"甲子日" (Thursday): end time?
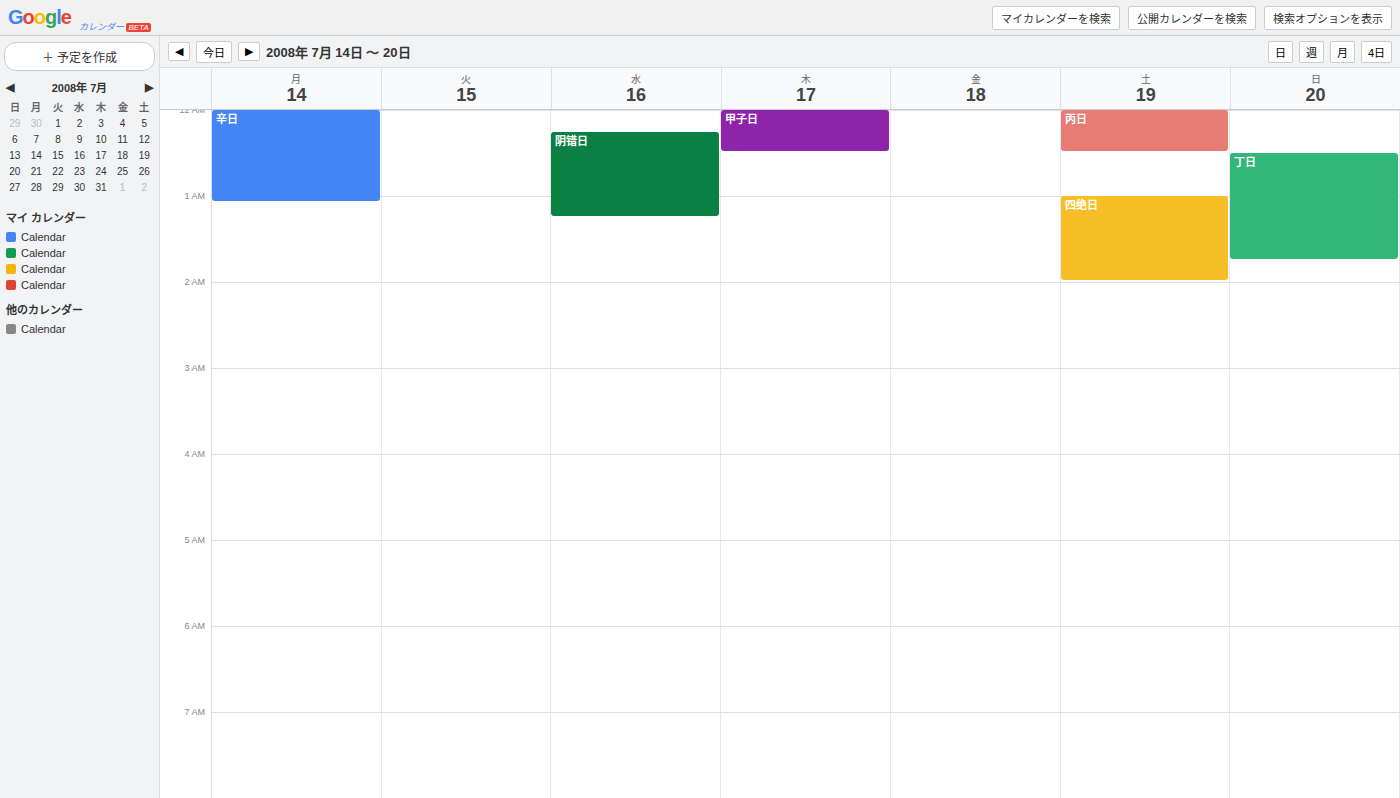
00:30